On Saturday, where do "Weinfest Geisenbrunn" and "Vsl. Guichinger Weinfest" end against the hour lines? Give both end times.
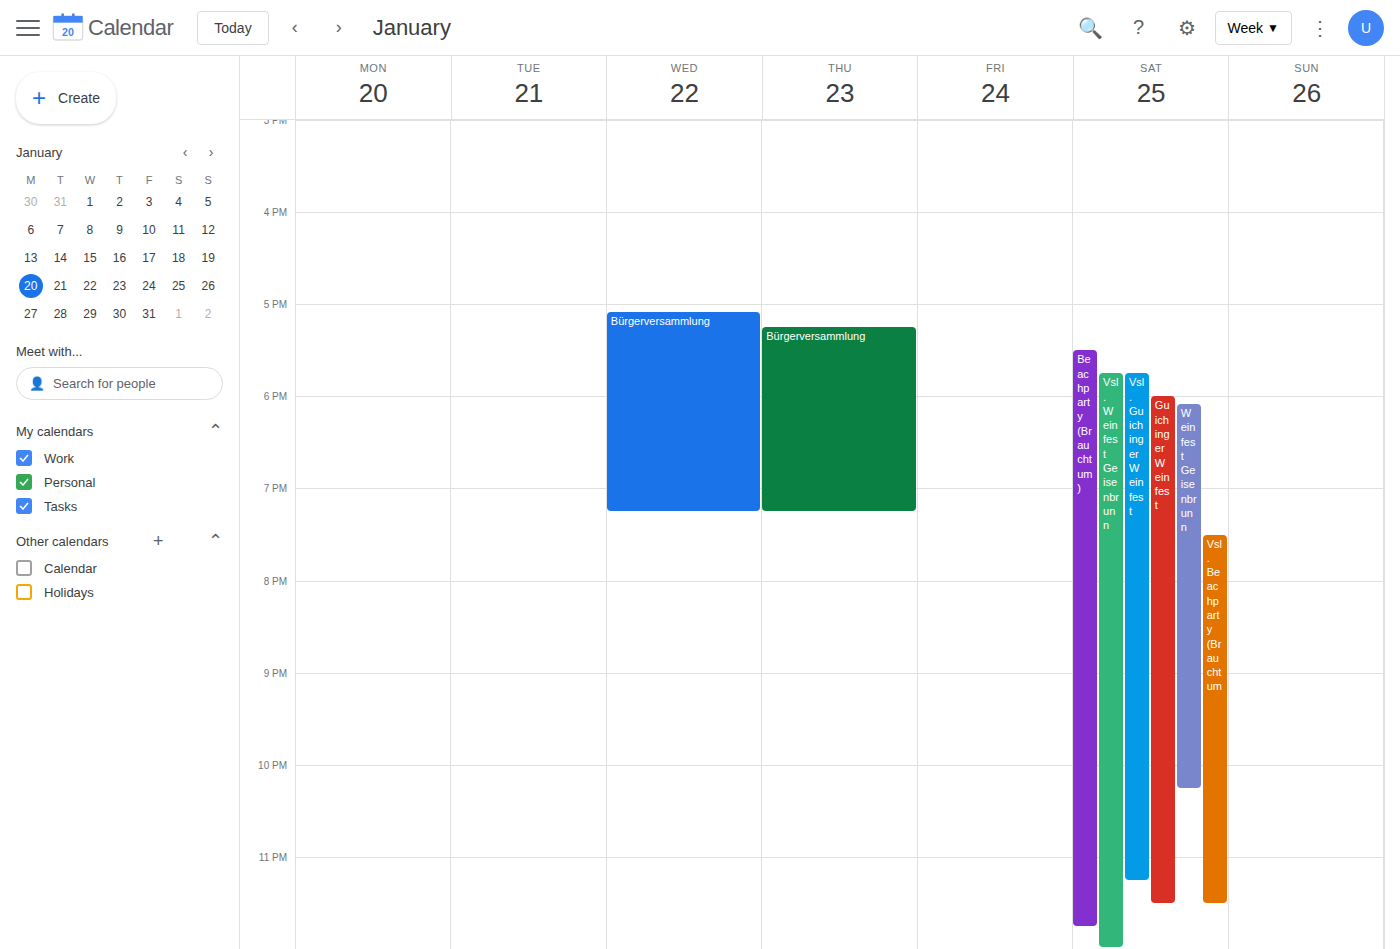
"Weinfest Geisenbrunn": 22:15, neither: a quarter of the way from the 22:00 line to the 23:00 line. "Vsl. Guichinger Weinfest": 23:15, neither: a quarter of the way from the 23:00 line to the 24:00 line.